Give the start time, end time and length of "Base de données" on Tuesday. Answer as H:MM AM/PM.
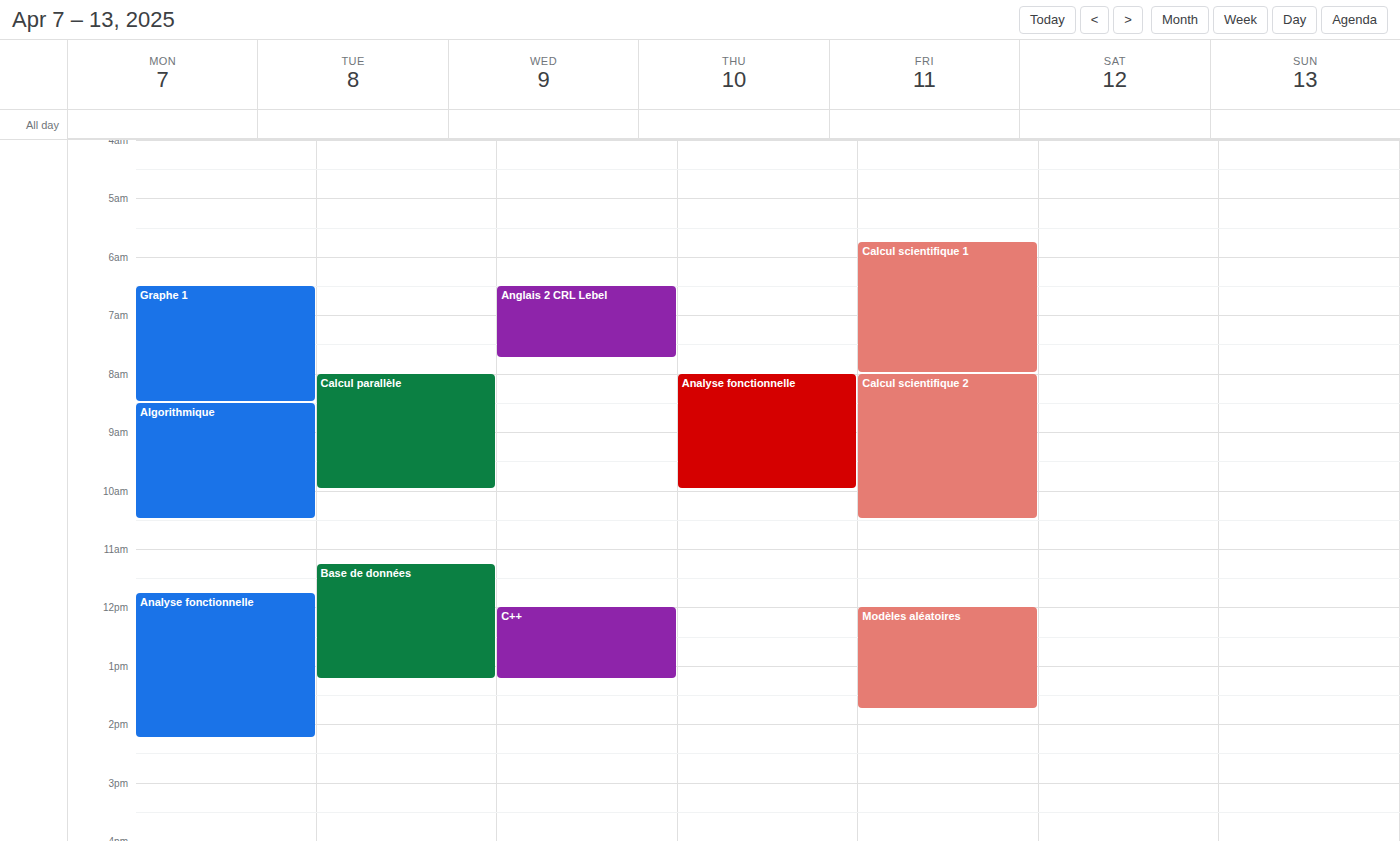
11:15 AM to 1:15 PM, 2 hours